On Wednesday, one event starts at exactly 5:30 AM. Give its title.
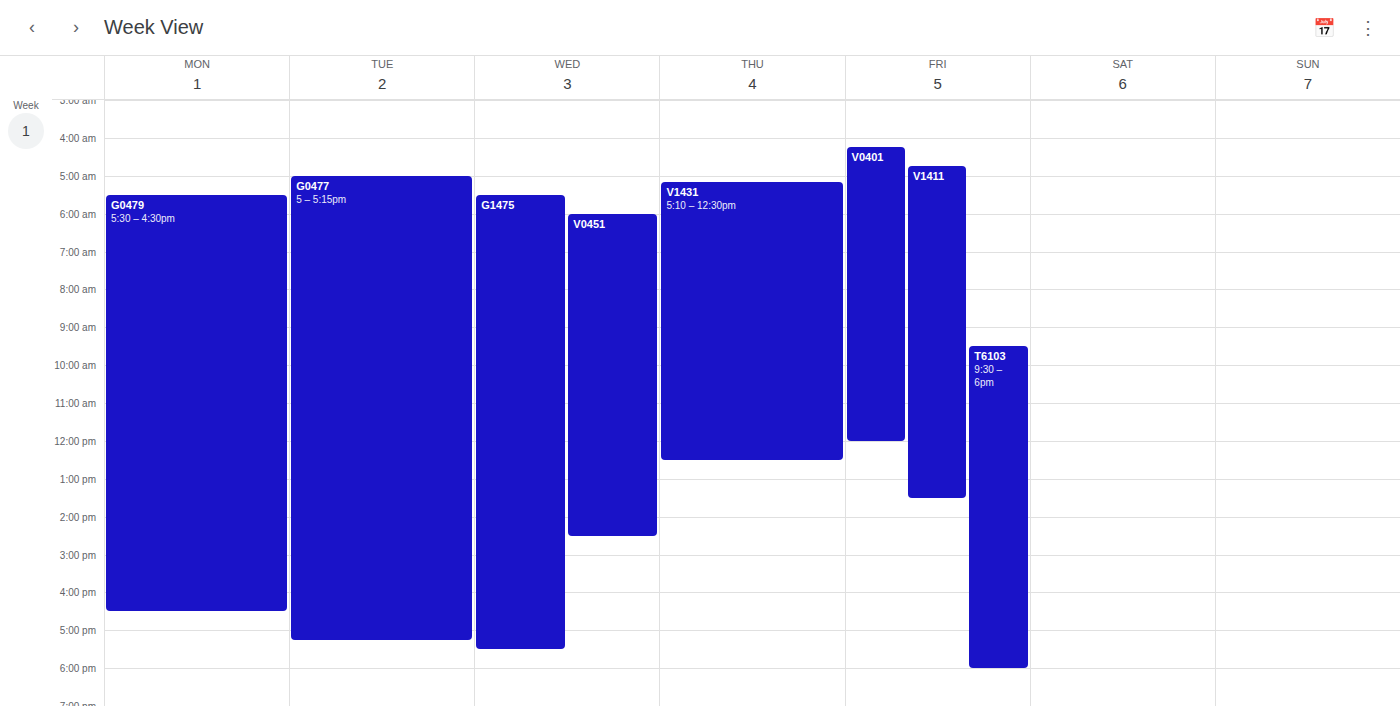
"G1475"